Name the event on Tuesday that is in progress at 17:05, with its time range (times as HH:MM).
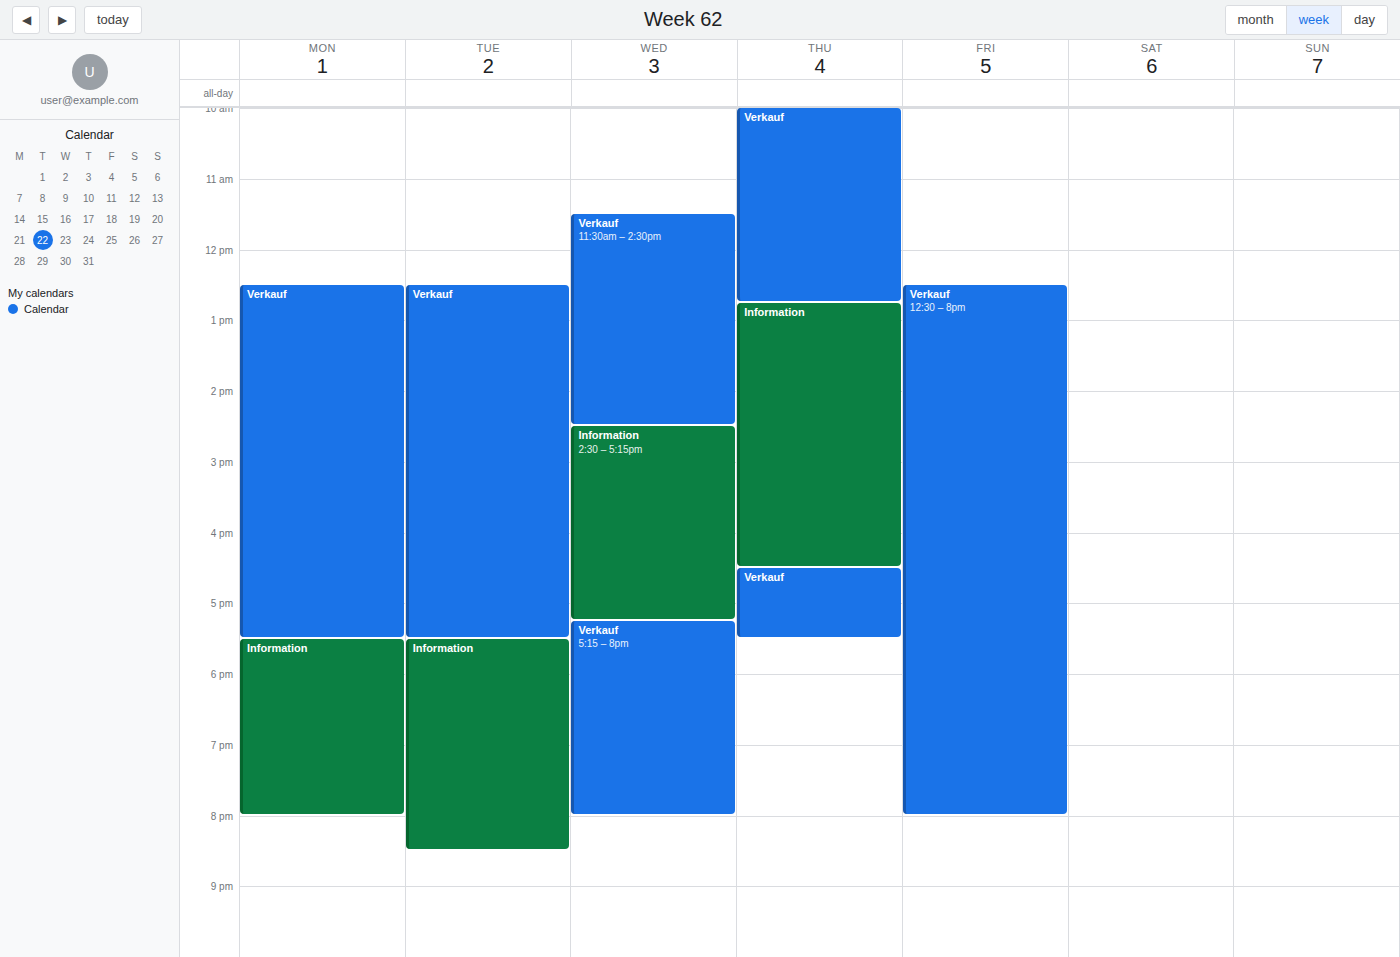
"Verkauf", 12:30 to 17:30